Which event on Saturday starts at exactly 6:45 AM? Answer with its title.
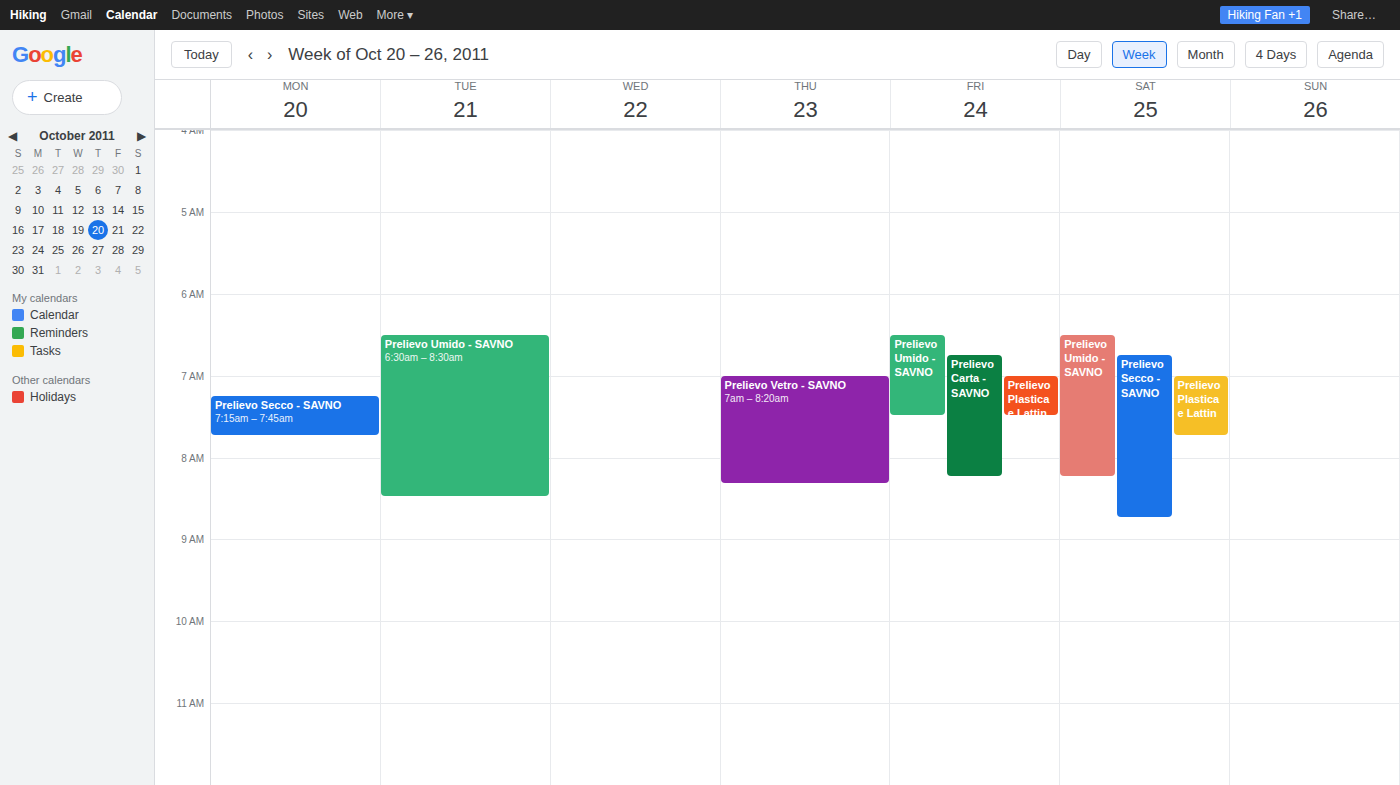
"Prelievo Secco - SAVNO"